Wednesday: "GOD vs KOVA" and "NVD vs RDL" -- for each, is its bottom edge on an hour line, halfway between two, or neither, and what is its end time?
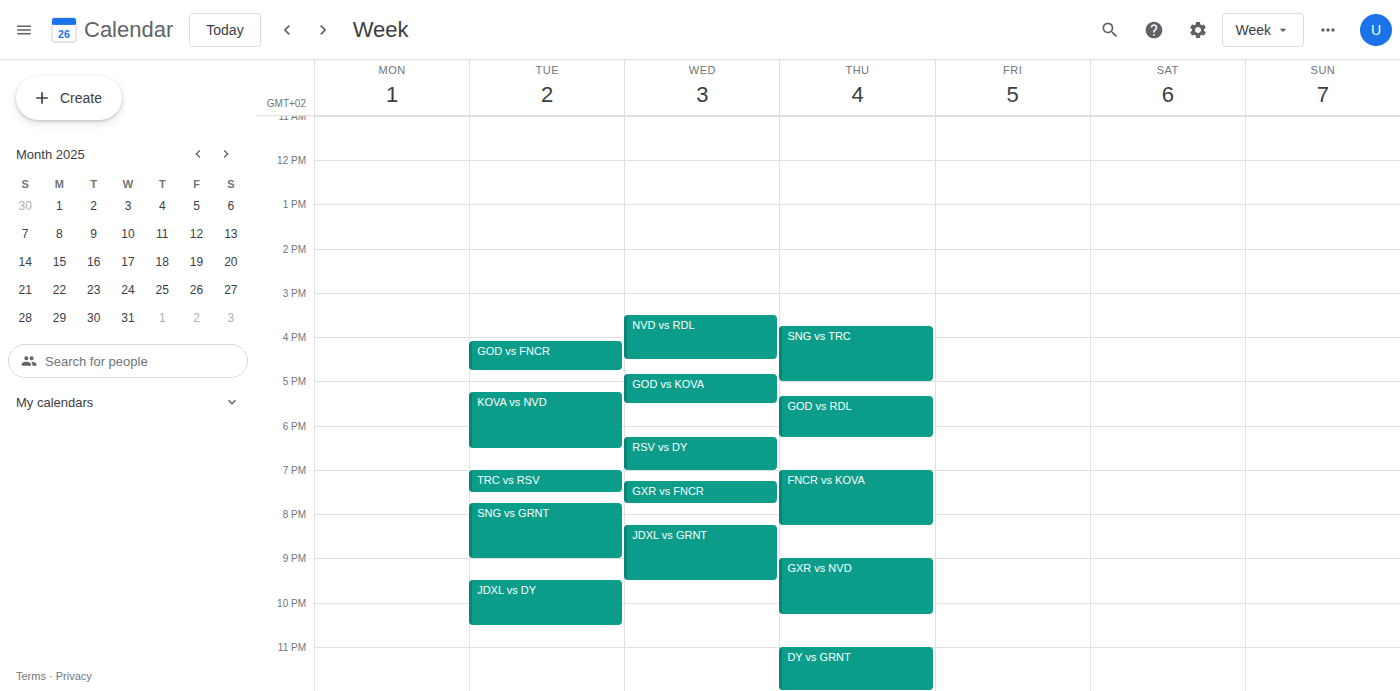
"GOD vs KOVA": 5:30 PM, halfway between the 5 PM and 6 PM lines. "NVD vs RDL": 4:30 PM, halfway between the 4 PM and 5 PM lines.